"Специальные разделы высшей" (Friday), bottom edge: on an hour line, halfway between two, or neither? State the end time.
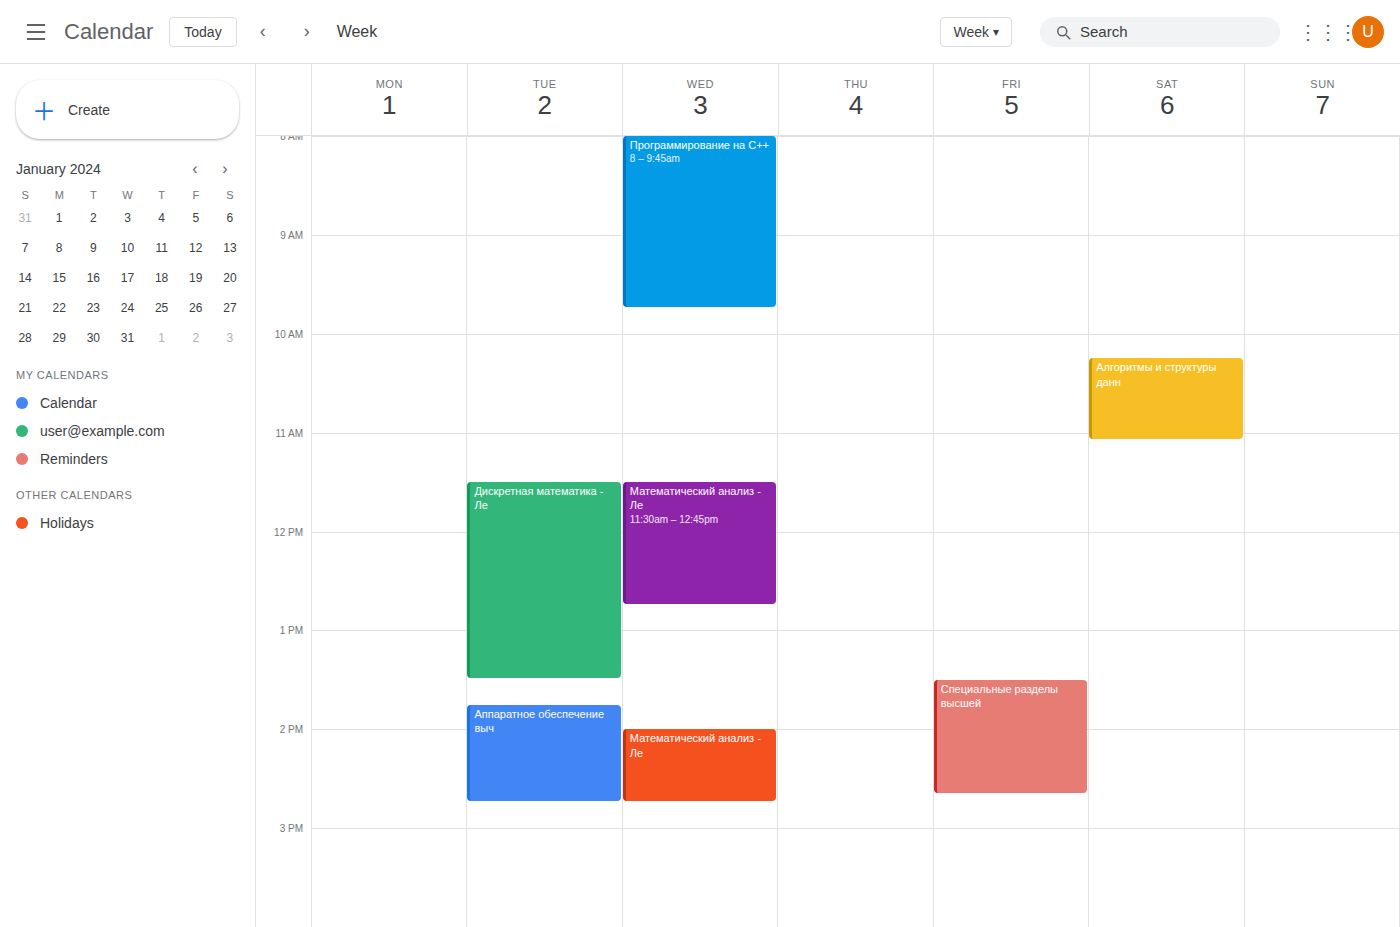
2:40 PM -- neither: 40 minutes below the 2 PM line and 20 minutes above the 3 PM line.